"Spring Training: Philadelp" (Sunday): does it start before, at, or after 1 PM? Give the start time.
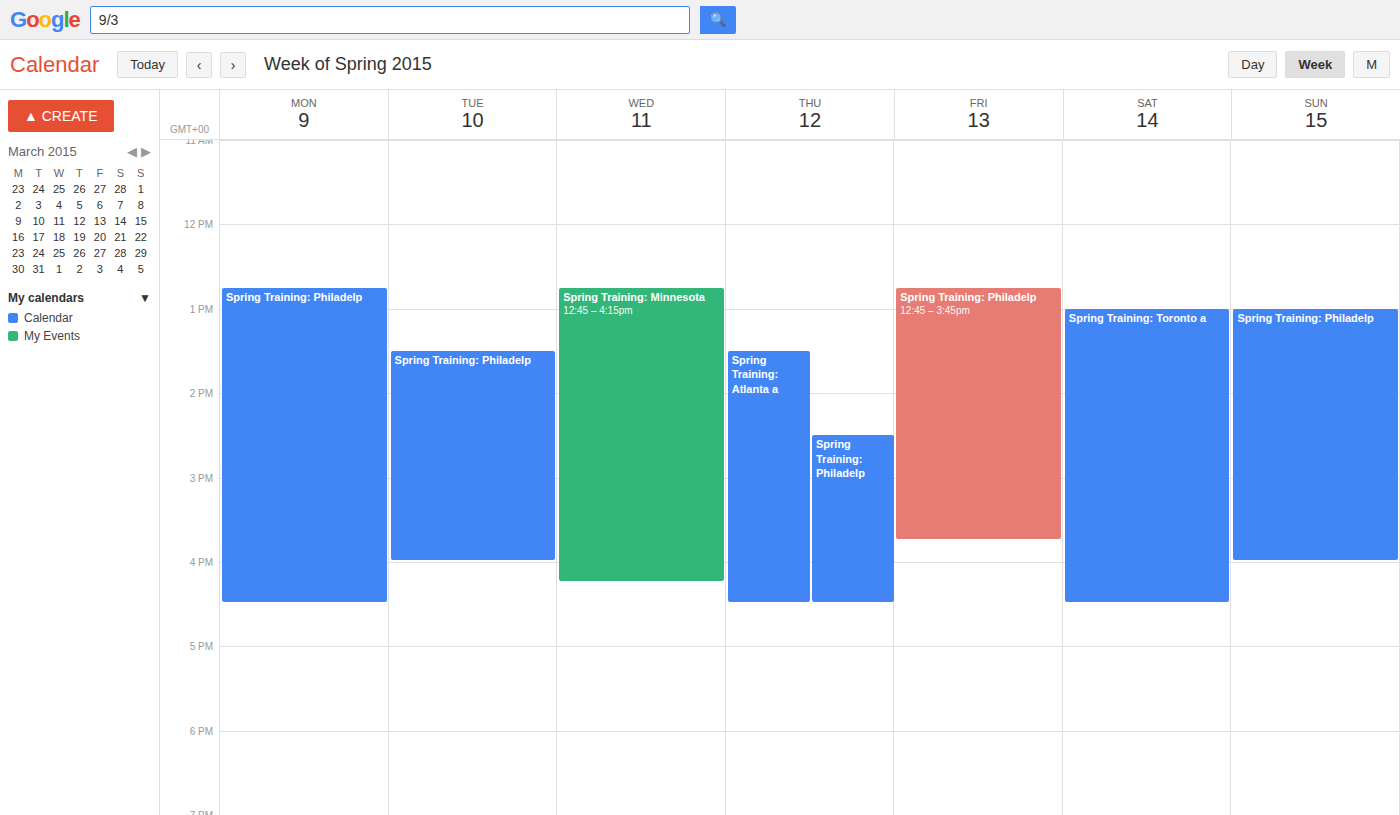
1:00 PM -- exactly at 1 PM, on the 1 PM line.